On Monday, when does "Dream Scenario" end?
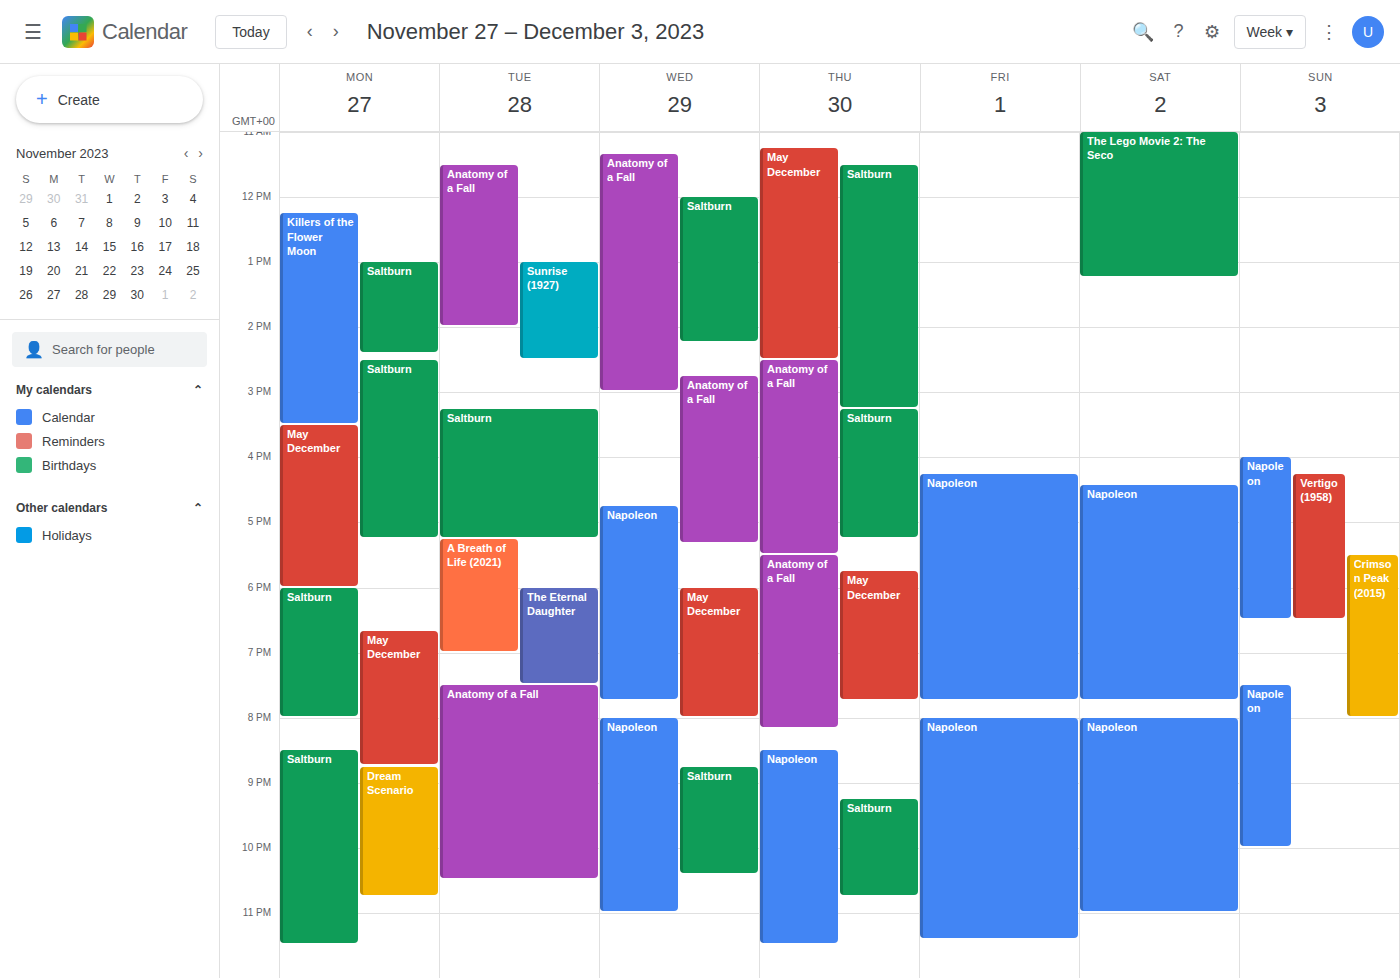
22:45